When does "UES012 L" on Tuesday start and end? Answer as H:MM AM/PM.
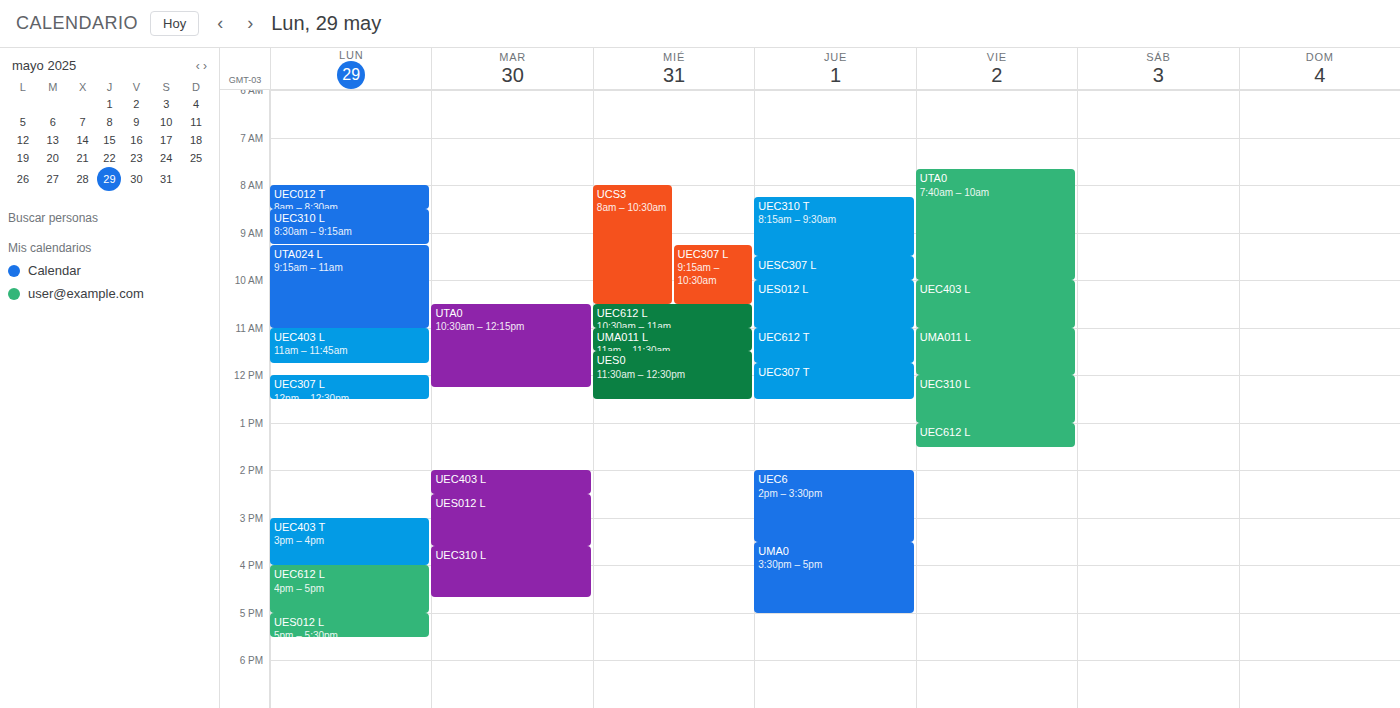
2:30 PM to 3:35 PM